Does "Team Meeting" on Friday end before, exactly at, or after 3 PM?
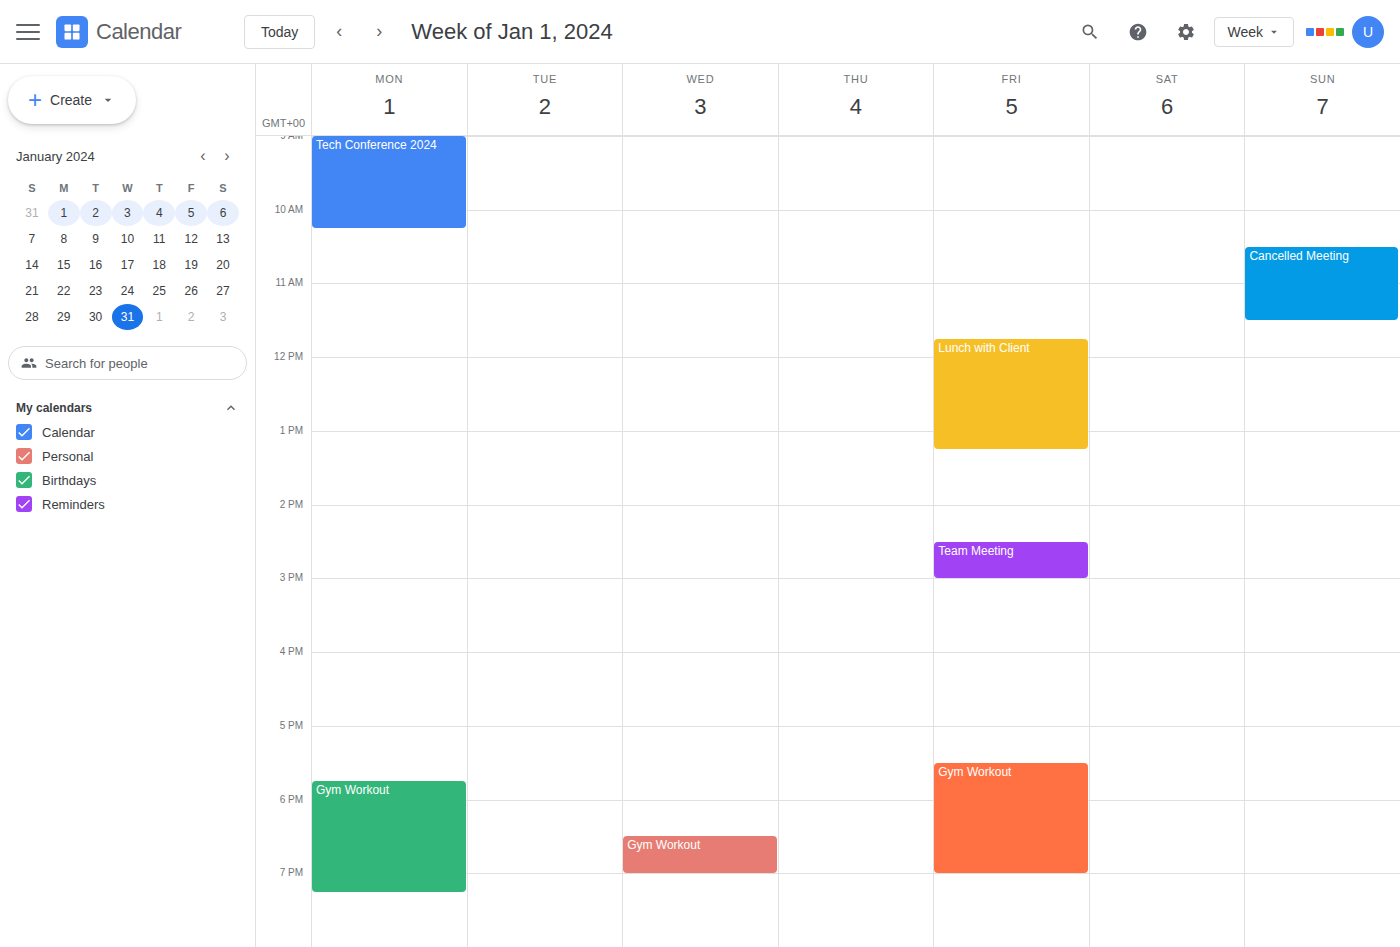
3:00 PM -- exactly at 3 PM, on the 3 PM line.